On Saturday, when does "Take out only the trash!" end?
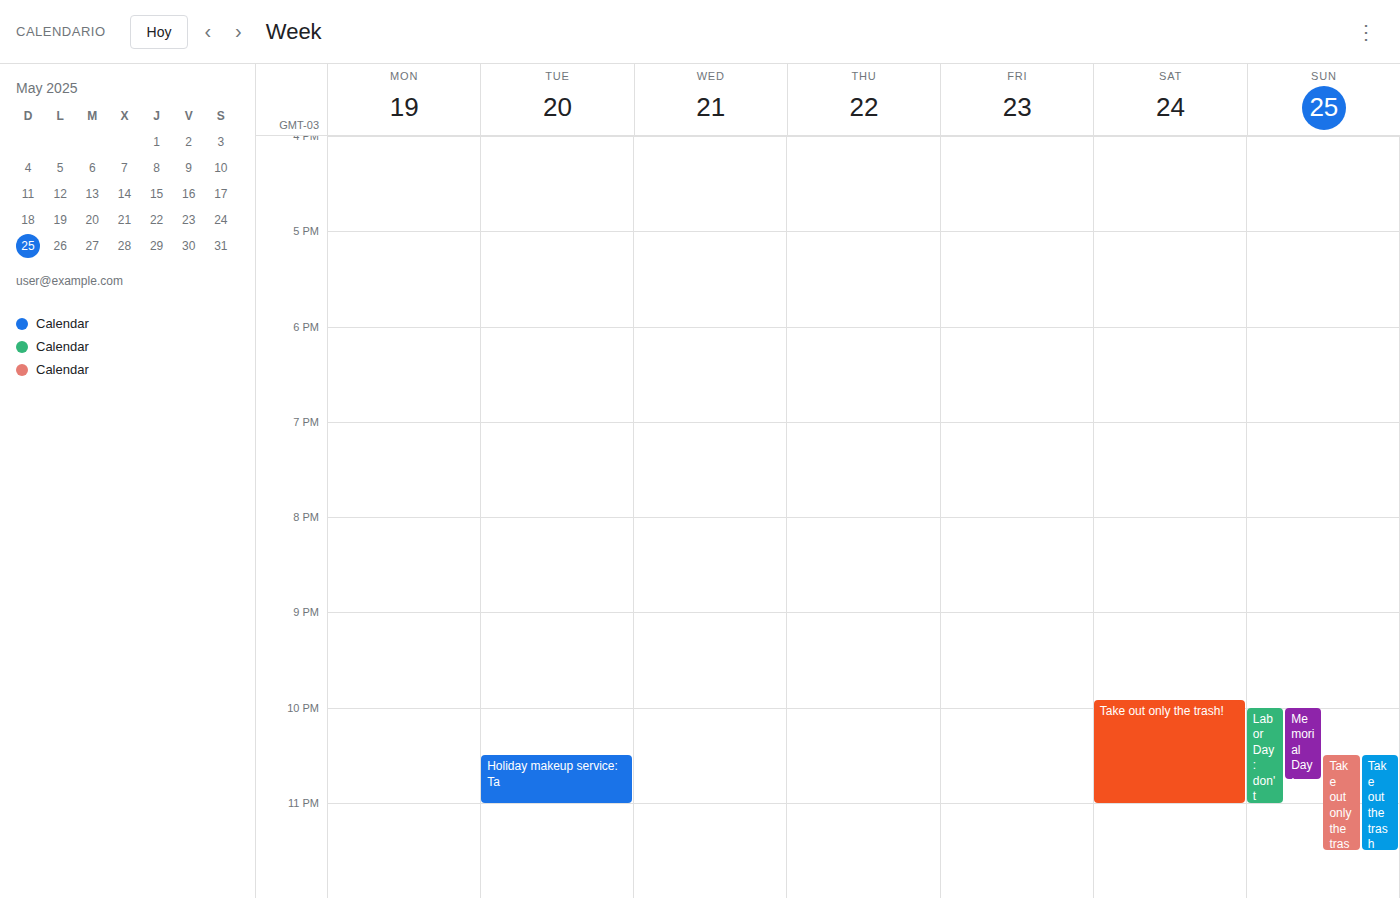
23:00